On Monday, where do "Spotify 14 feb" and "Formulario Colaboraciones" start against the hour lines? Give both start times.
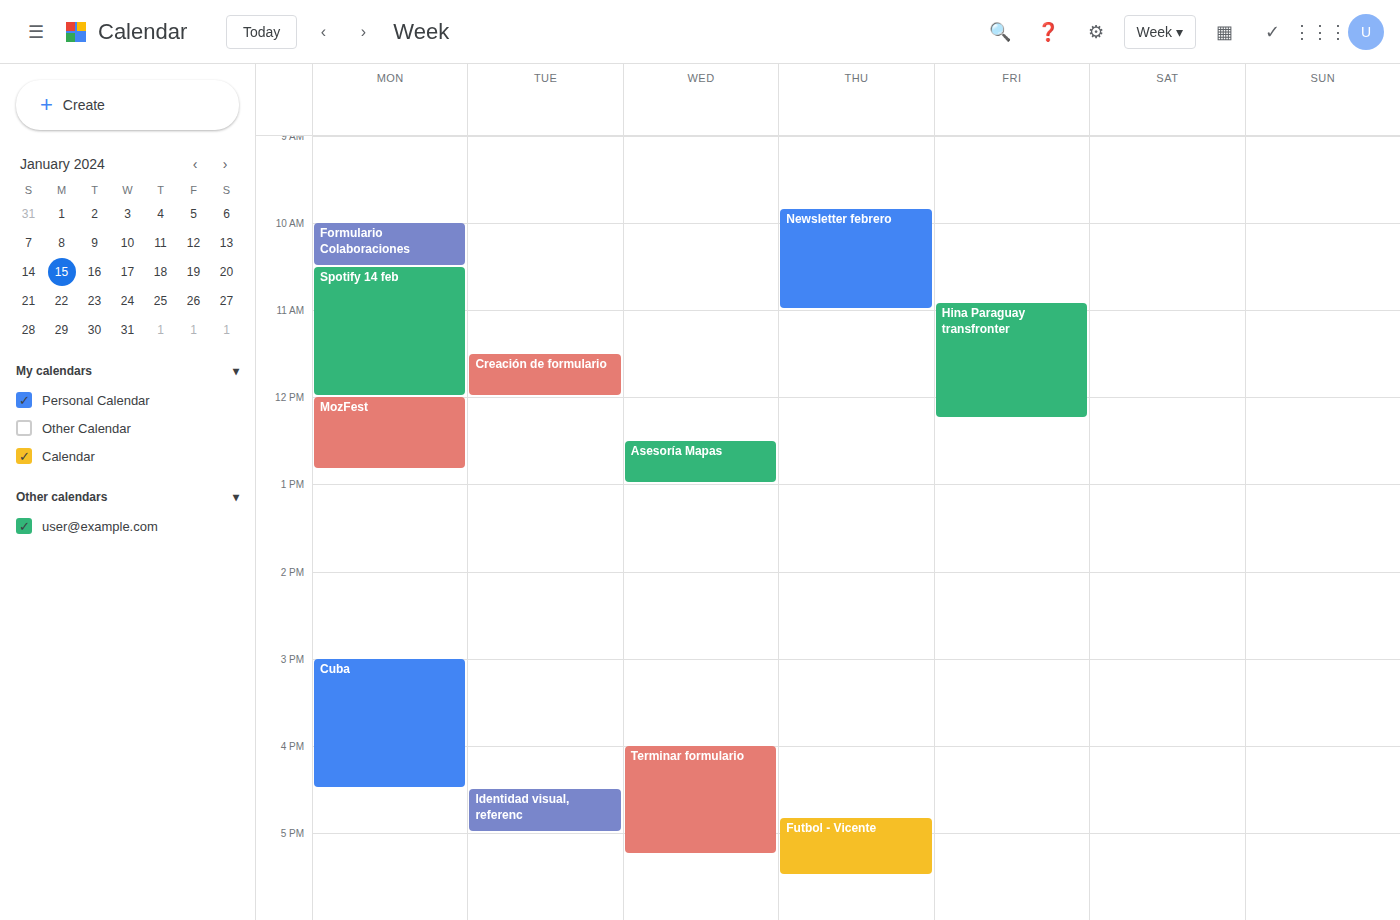
"Spotify 14 feb": 10:30 AM, halfway between the 10 AM and 11 AM lines. "Formulario Colaboraciones": 10:00 AM, exactly on the 10 AM line.